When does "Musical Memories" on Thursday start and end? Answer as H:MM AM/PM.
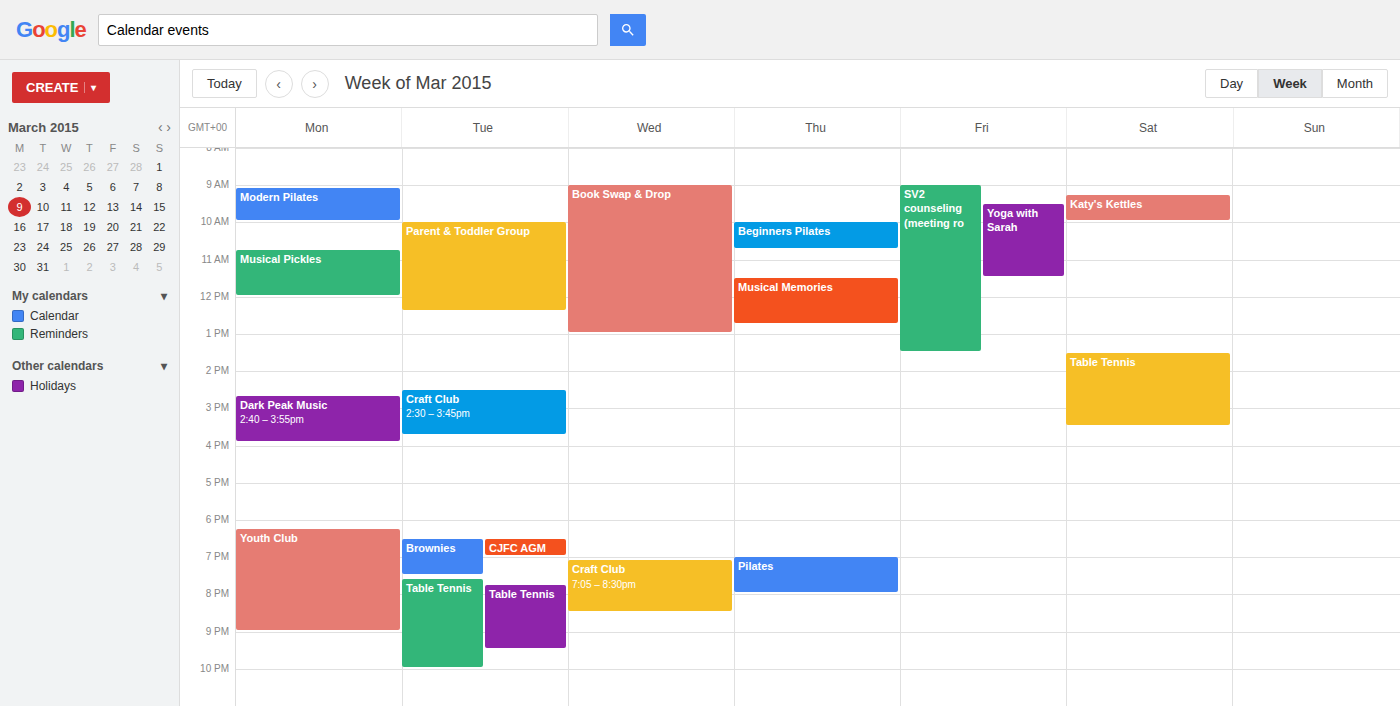
11:30 AM to 12:45 PM